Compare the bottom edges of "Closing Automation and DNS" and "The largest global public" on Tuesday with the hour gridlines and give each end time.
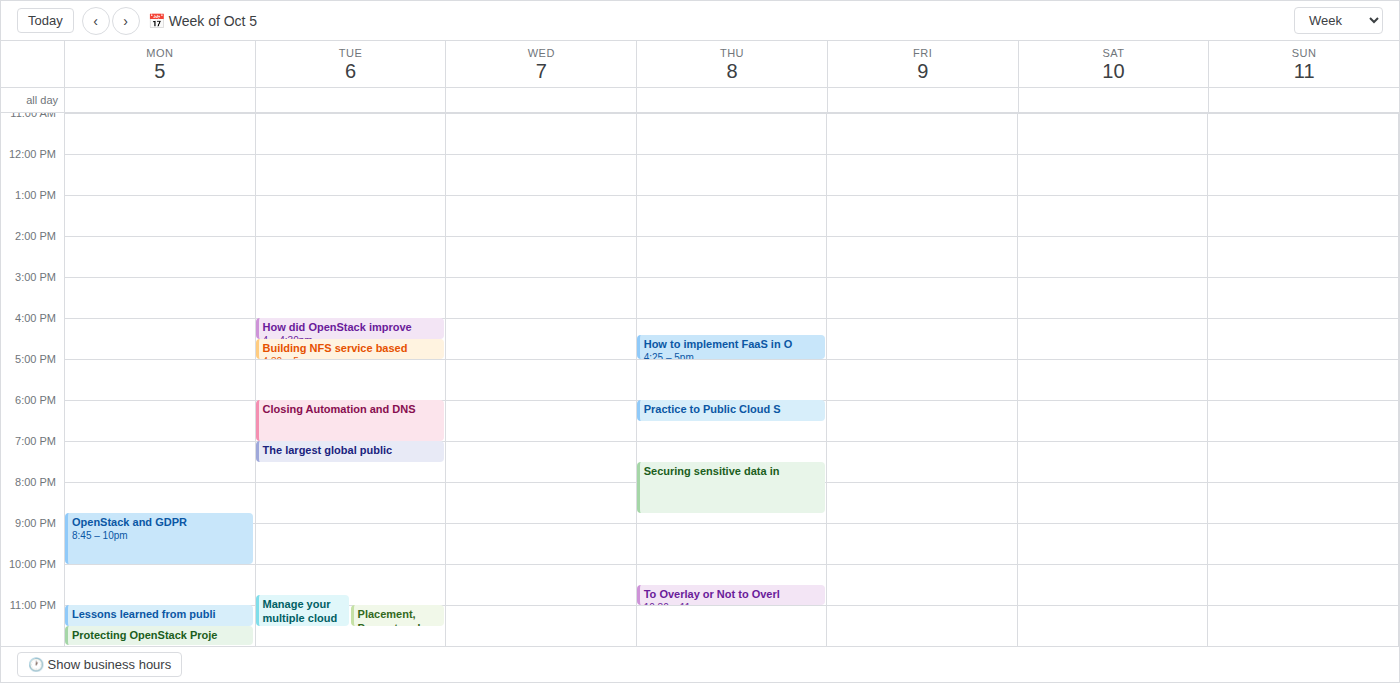
"Closing Automation and DNS": 19:00, exactly on the 19:00 line. "The largest global public": 19:30, halfway between the 19:00 and 20:00 lines.